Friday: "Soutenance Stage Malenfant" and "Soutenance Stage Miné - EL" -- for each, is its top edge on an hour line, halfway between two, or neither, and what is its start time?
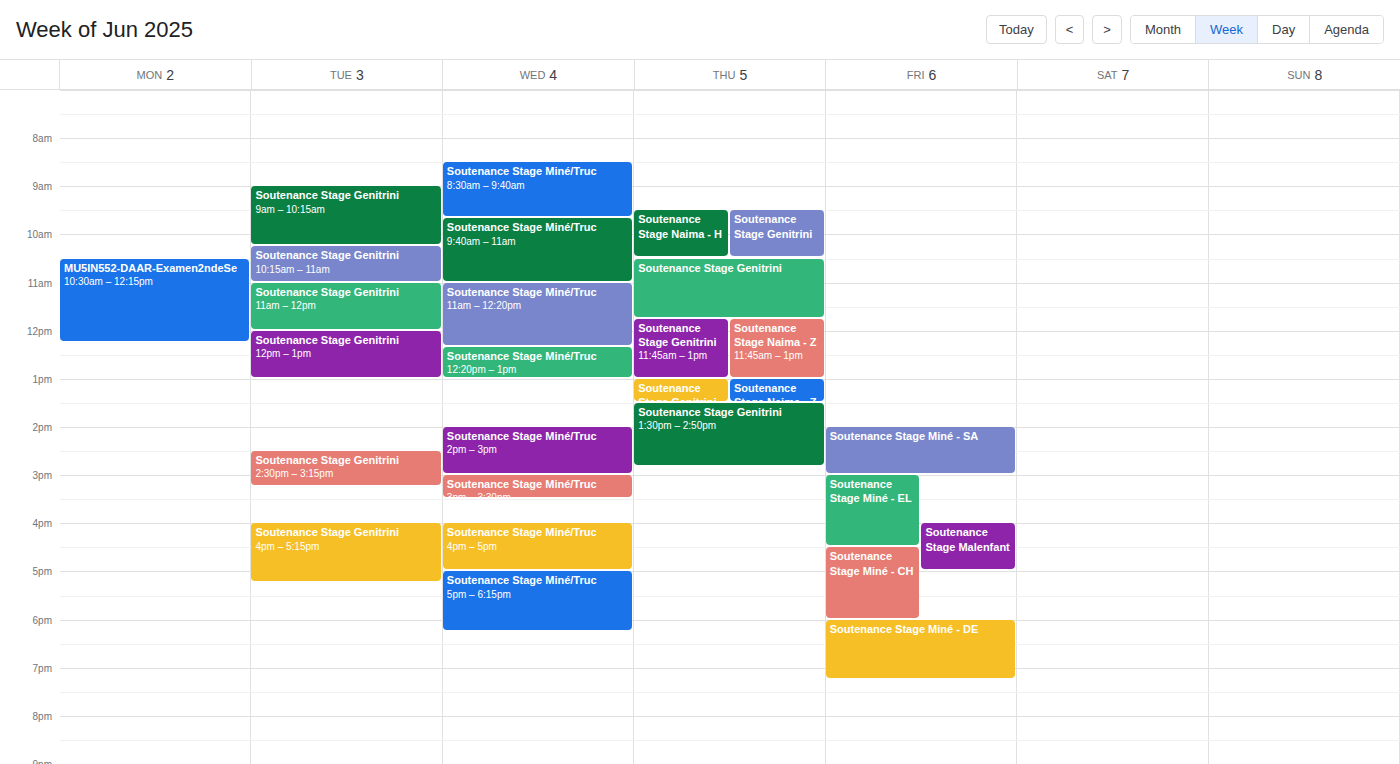
"Soutenance Stage Malenfant": 4:00 PM, exactly on the 4 PM line. "Soutenance Stage Miné - EL": 3:00 PM, exactly on the 3 PM line.